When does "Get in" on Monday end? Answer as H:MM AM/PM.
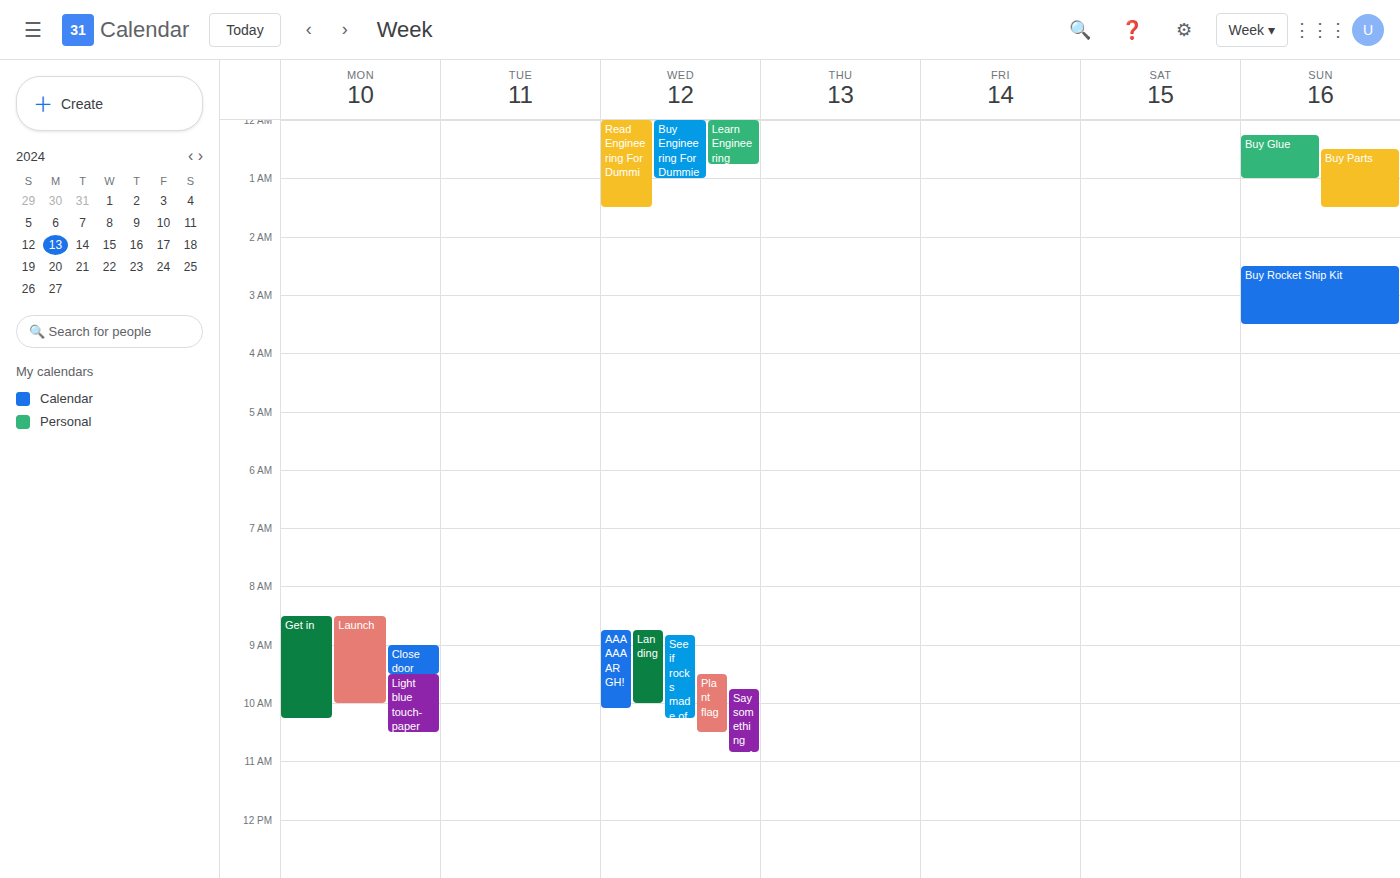
10:15 AM